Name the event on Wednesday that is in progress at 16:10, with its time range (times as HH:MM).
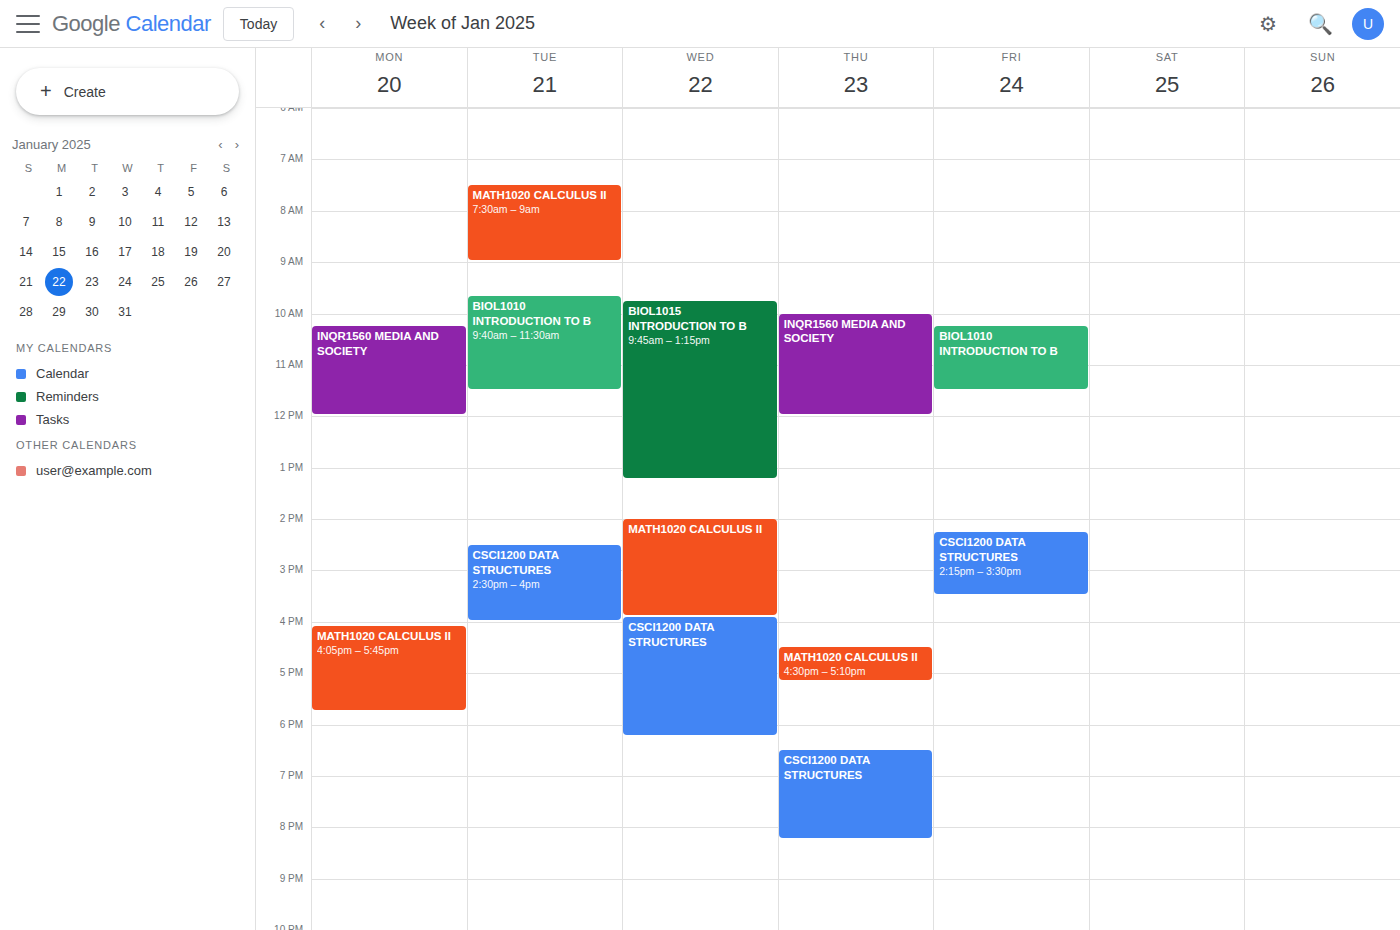
"CSCI1200 DATA STRUCTURES", 15:55 to 18:15